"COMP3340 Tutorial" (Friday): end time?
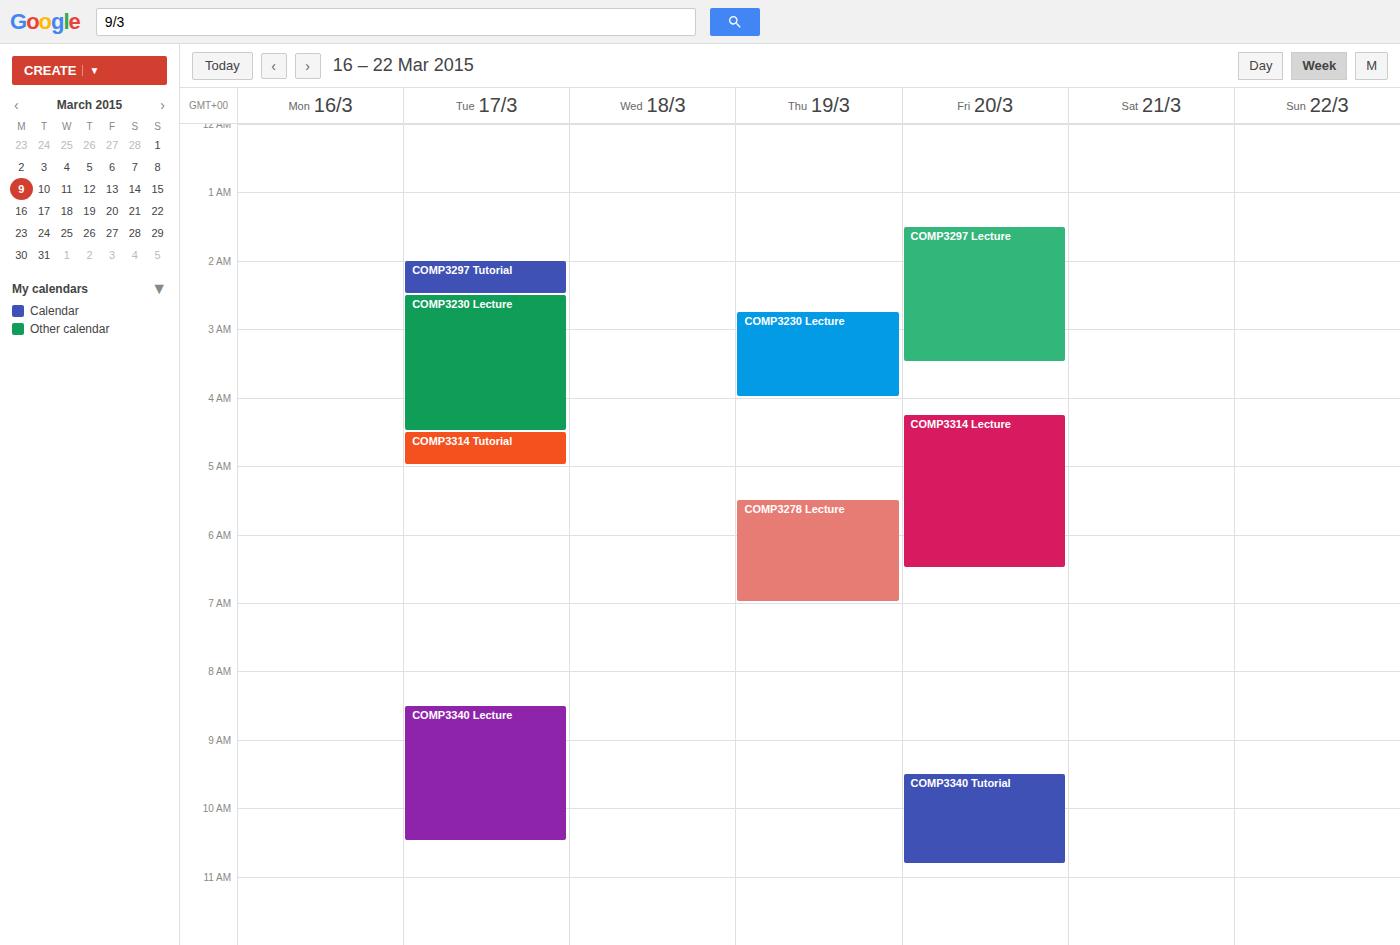
10:50 AM